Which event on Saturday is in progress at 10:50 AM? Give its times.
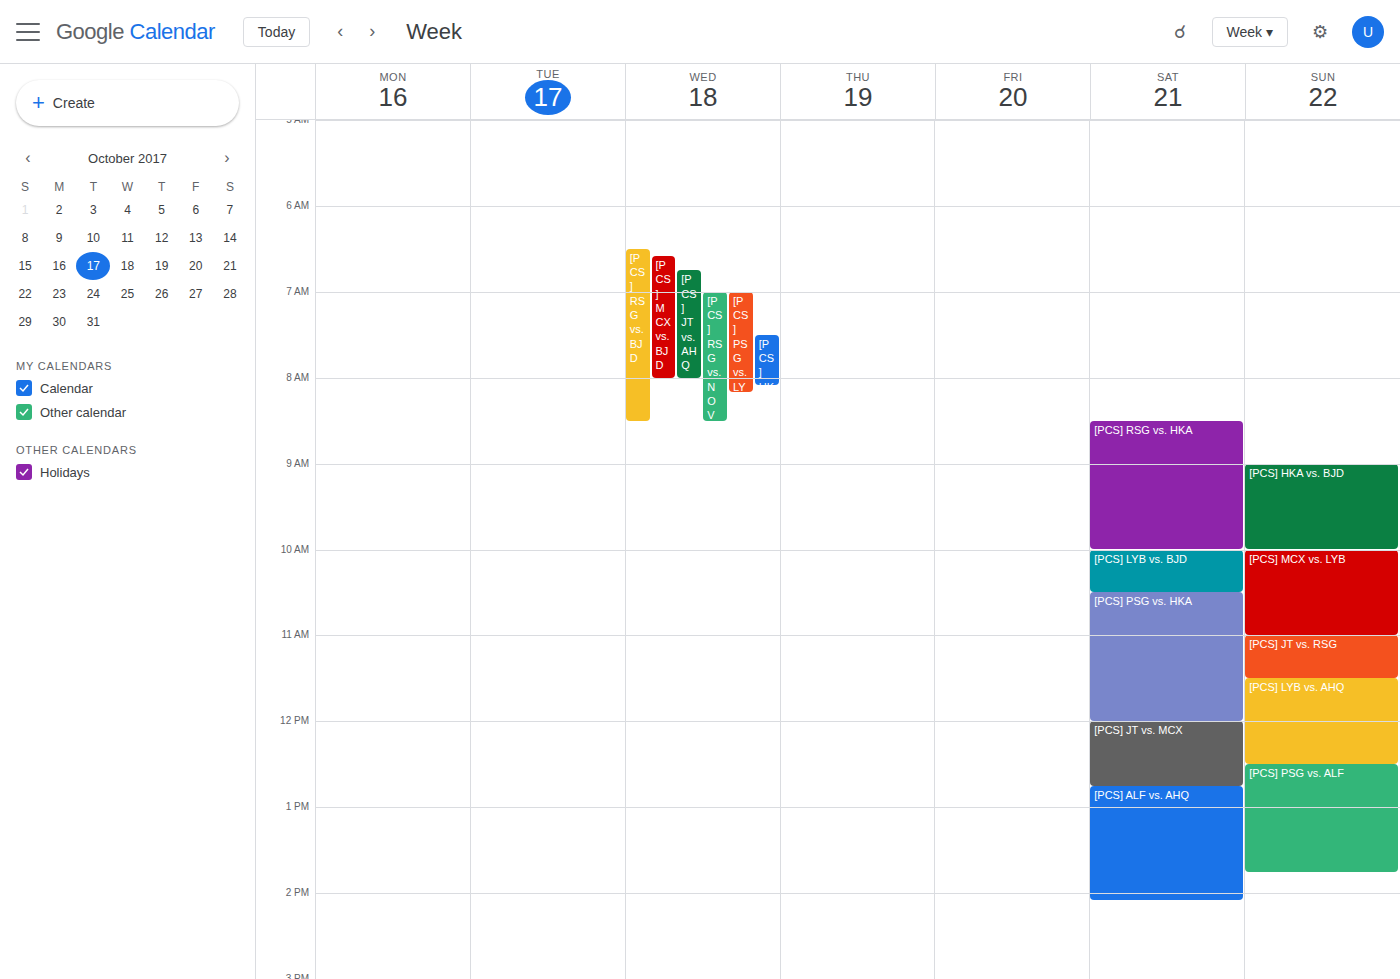
"[PCS] PSG vs. HKA", 10:30 AM to 12:00 PM